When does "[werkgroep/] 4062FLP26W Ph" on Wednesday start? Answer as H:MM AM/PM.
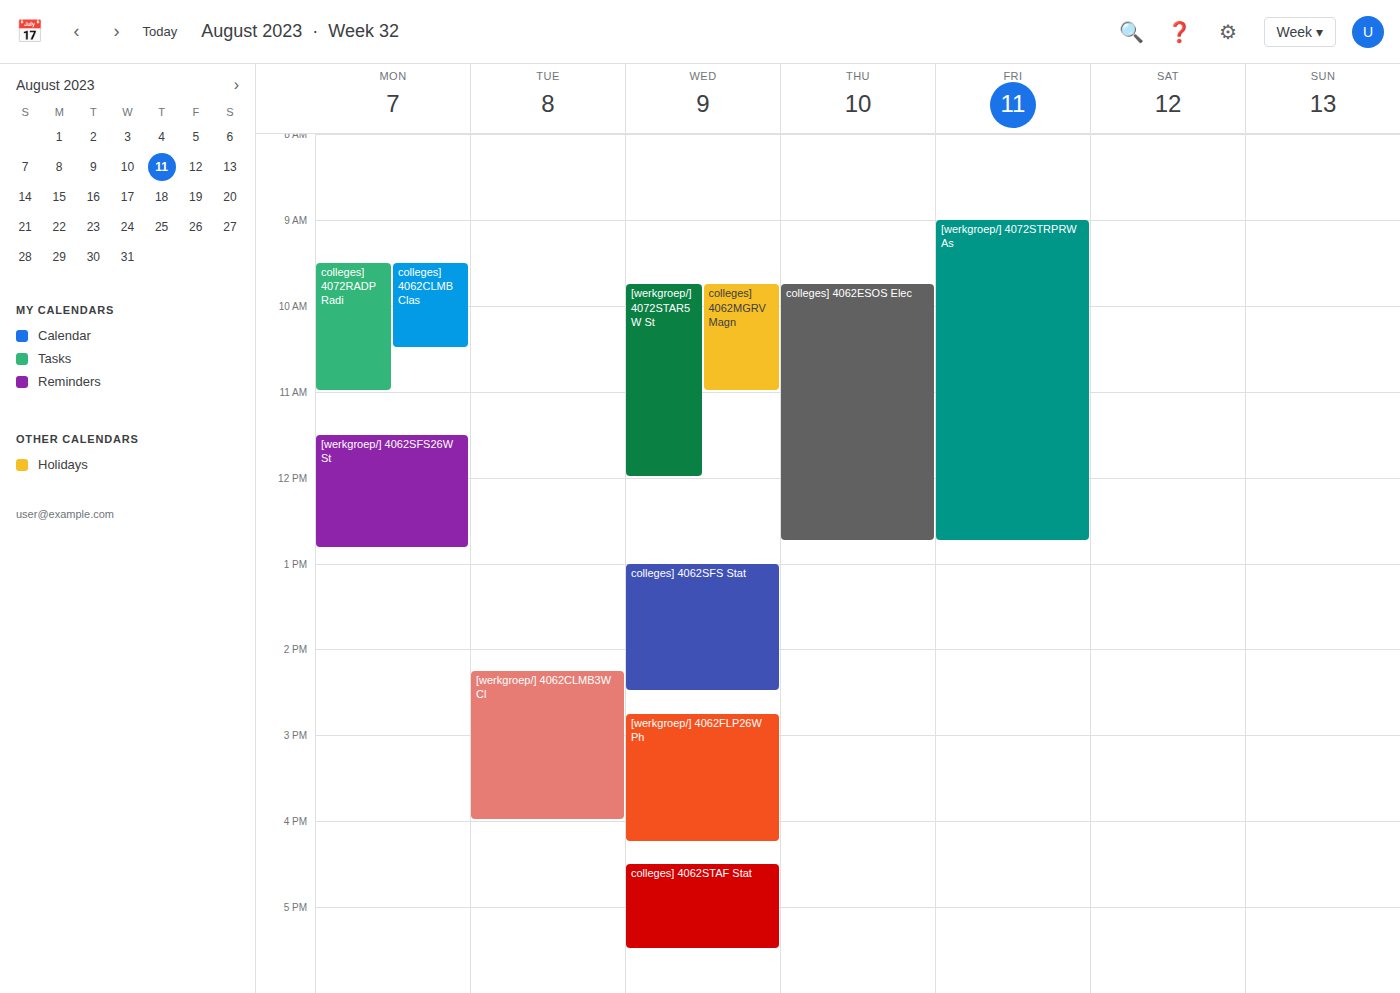
2:45 PM